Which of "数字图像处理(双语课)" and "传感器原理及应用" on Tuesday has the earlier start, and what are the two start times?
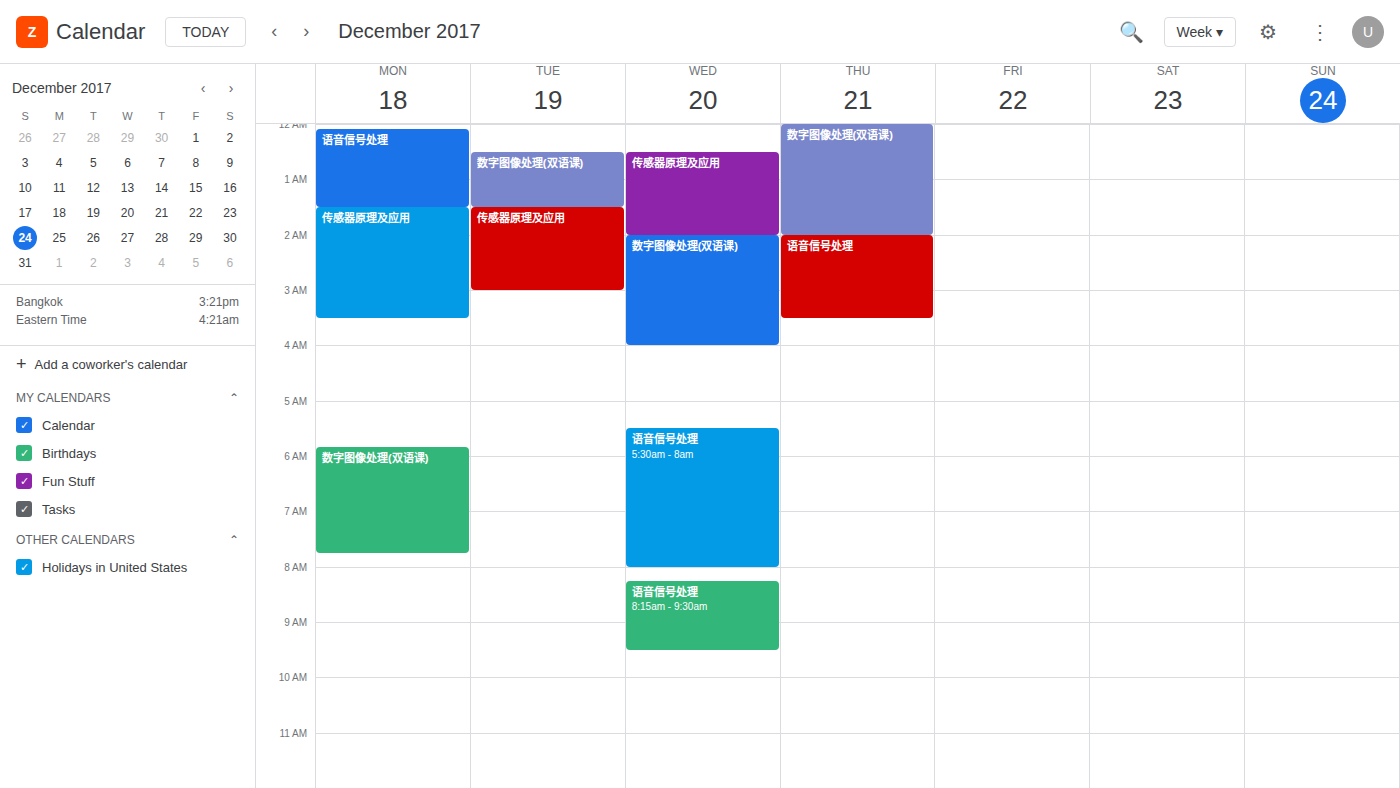
"数字图像处理(双语课)" 12:30 AM; "传感器原理及应用" 1:30 AM.